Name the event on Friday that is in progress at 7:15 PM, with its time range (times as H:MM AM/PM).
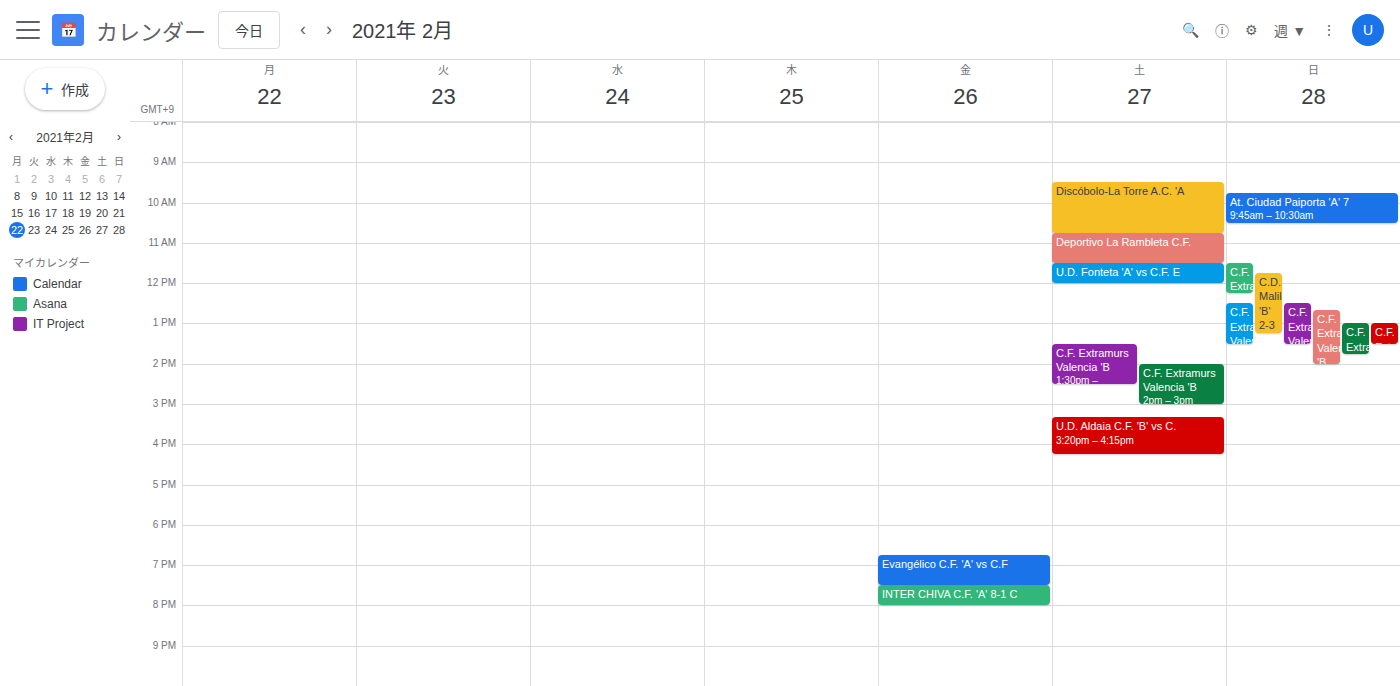
"Evangélico C.F. 'A' vs C.F", 6:45 PM to 7:30 PM